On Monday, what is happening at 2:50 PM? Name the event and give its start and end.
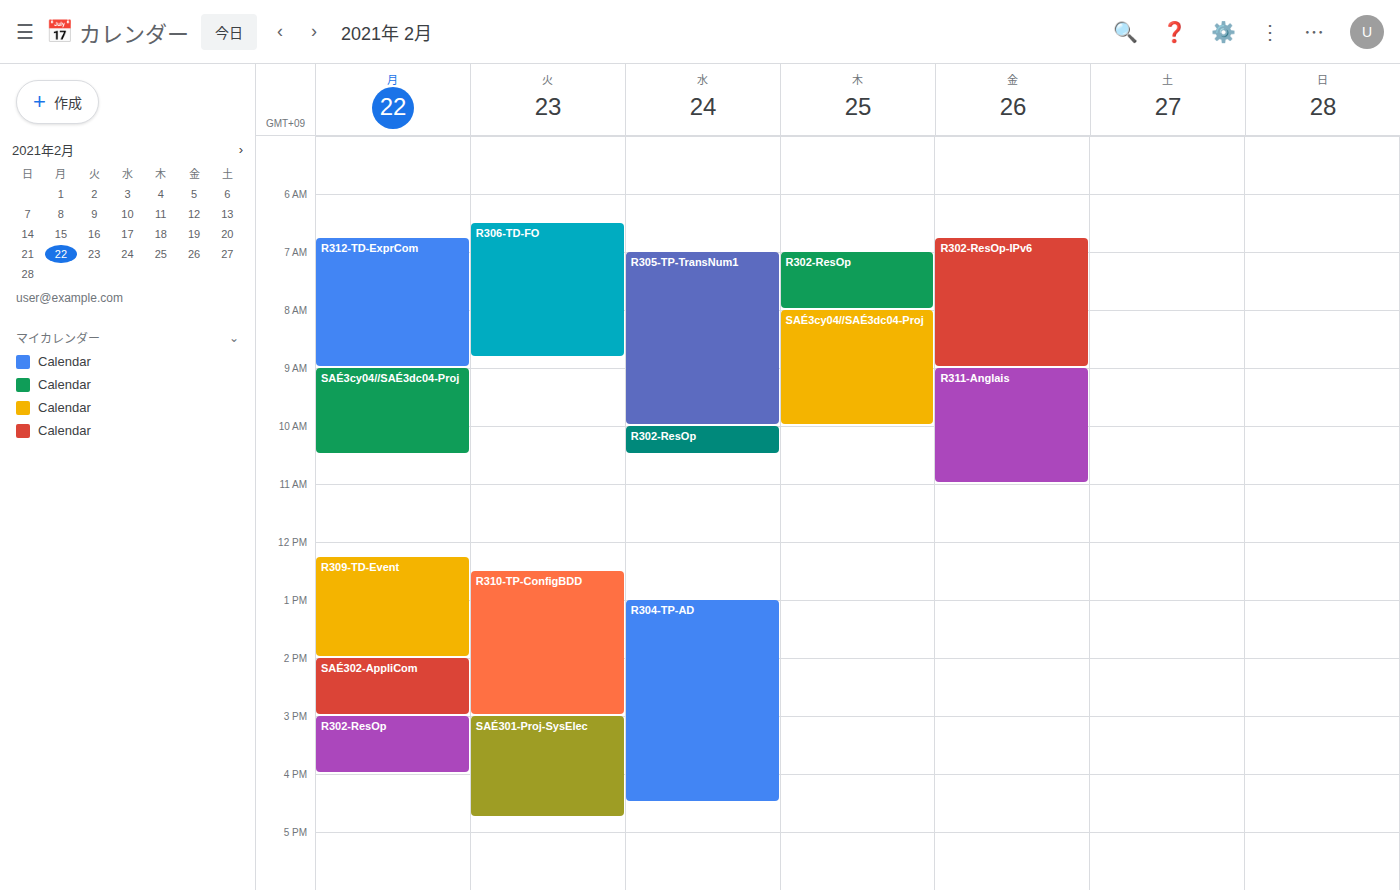
"SAÉ302-AppliCom", 2:00 PM to 3:00 PM